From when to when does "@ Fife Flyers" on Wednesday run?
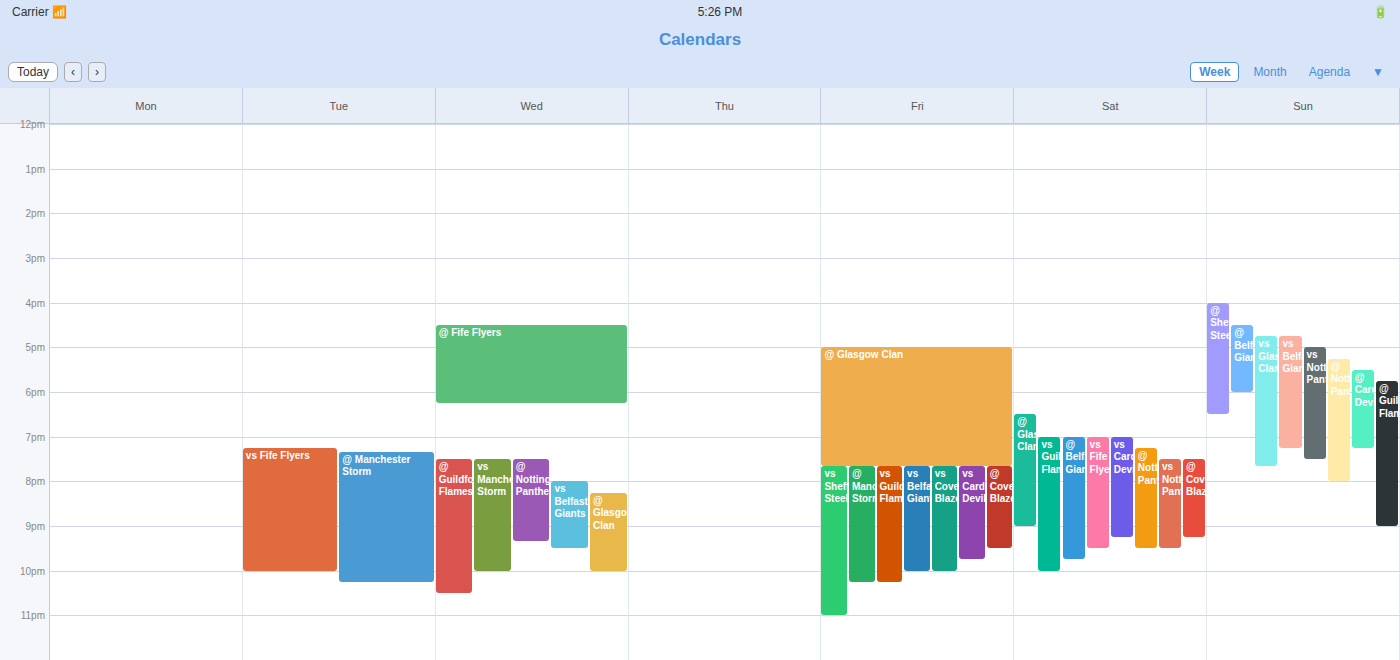
4:30 PM to 6:15 PM